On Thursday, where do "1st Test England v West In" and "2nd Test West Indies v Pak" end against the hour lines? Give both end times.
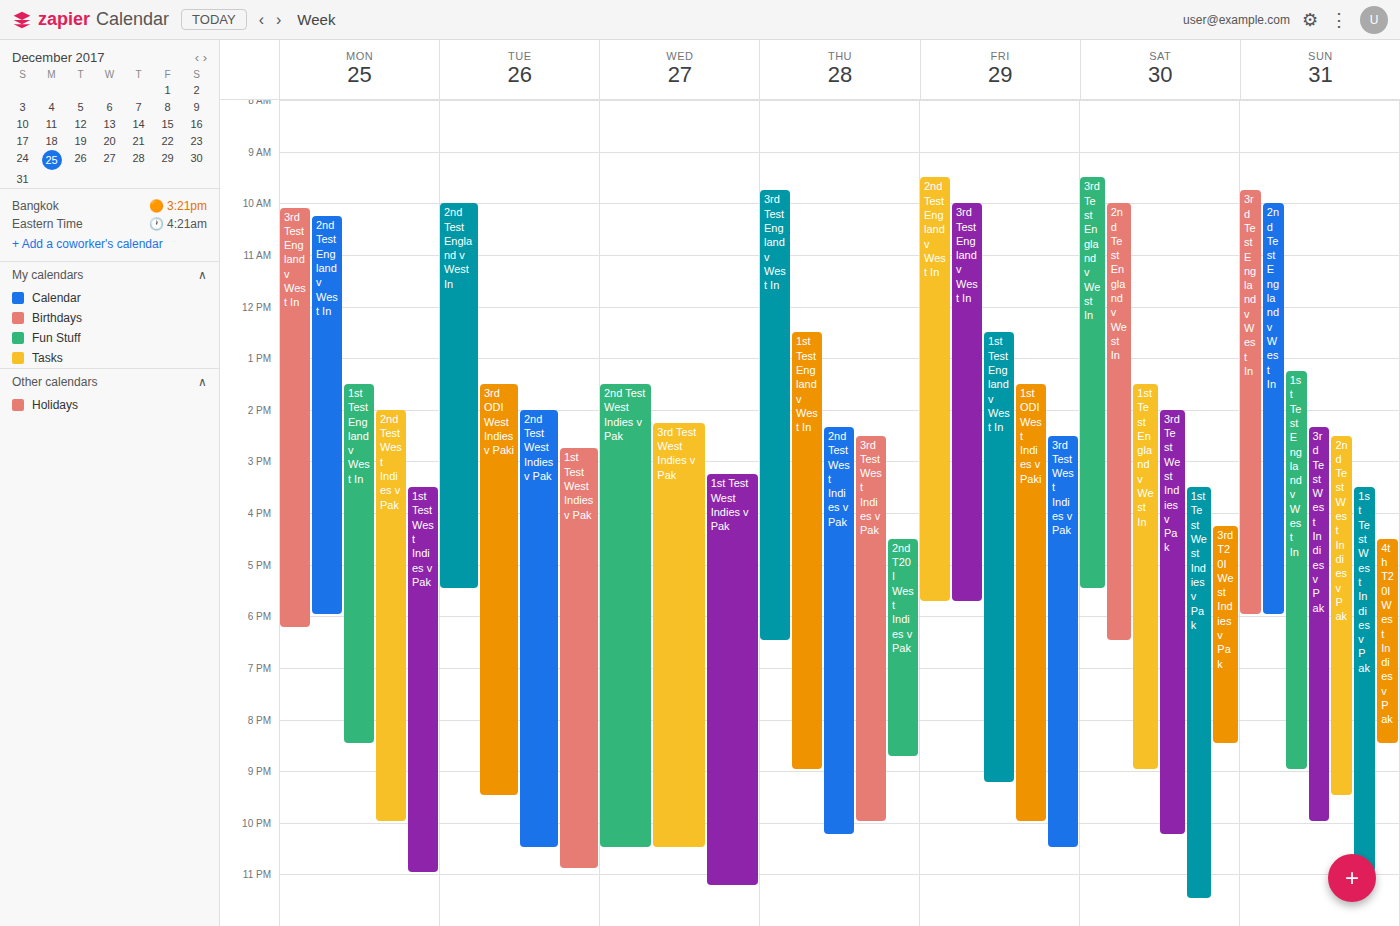
"1st Test England v West In": 9:00 PM, exactly on the 9 PM line. "2nd Test West Indies v Pak": 10:15 PM, neither: a quarter of the way from the 10 PM line to the 11 PM line.